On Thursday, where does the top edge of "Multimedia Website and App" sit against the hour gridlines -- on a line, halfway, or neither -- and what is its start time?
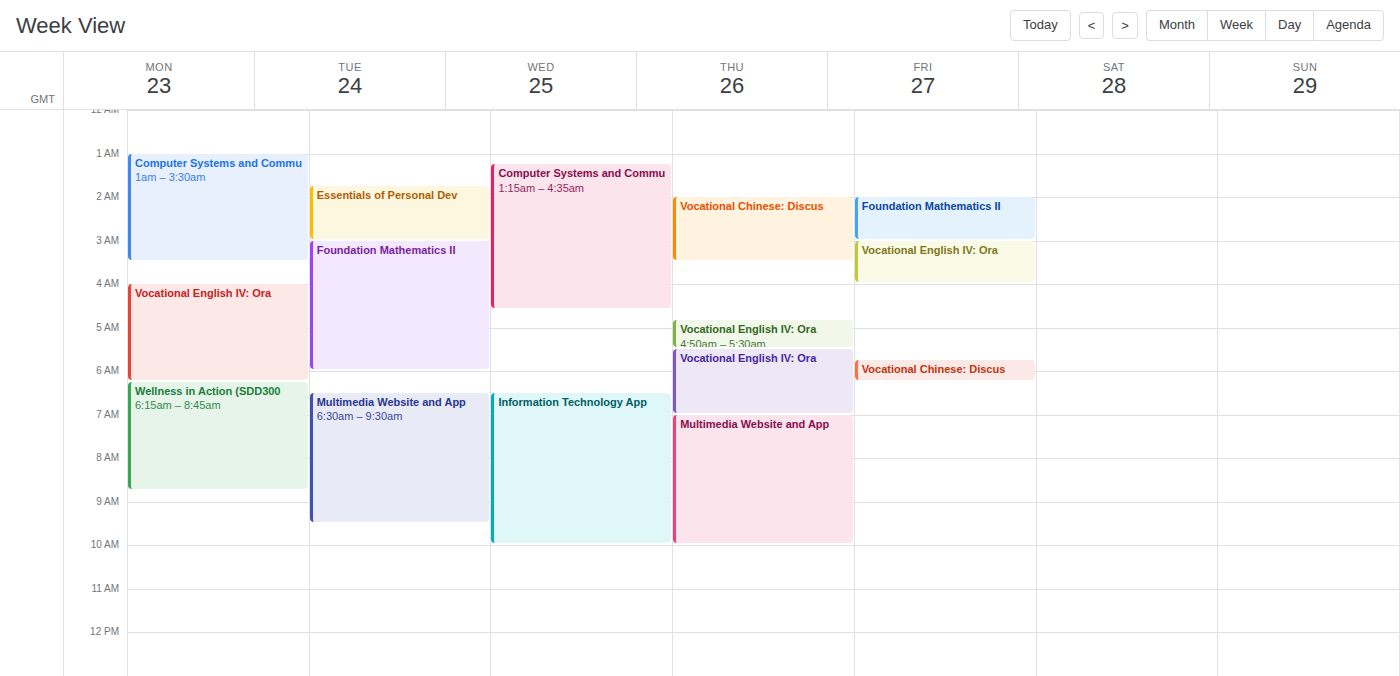
7:00 AM -- exactly on the 7 AM line.